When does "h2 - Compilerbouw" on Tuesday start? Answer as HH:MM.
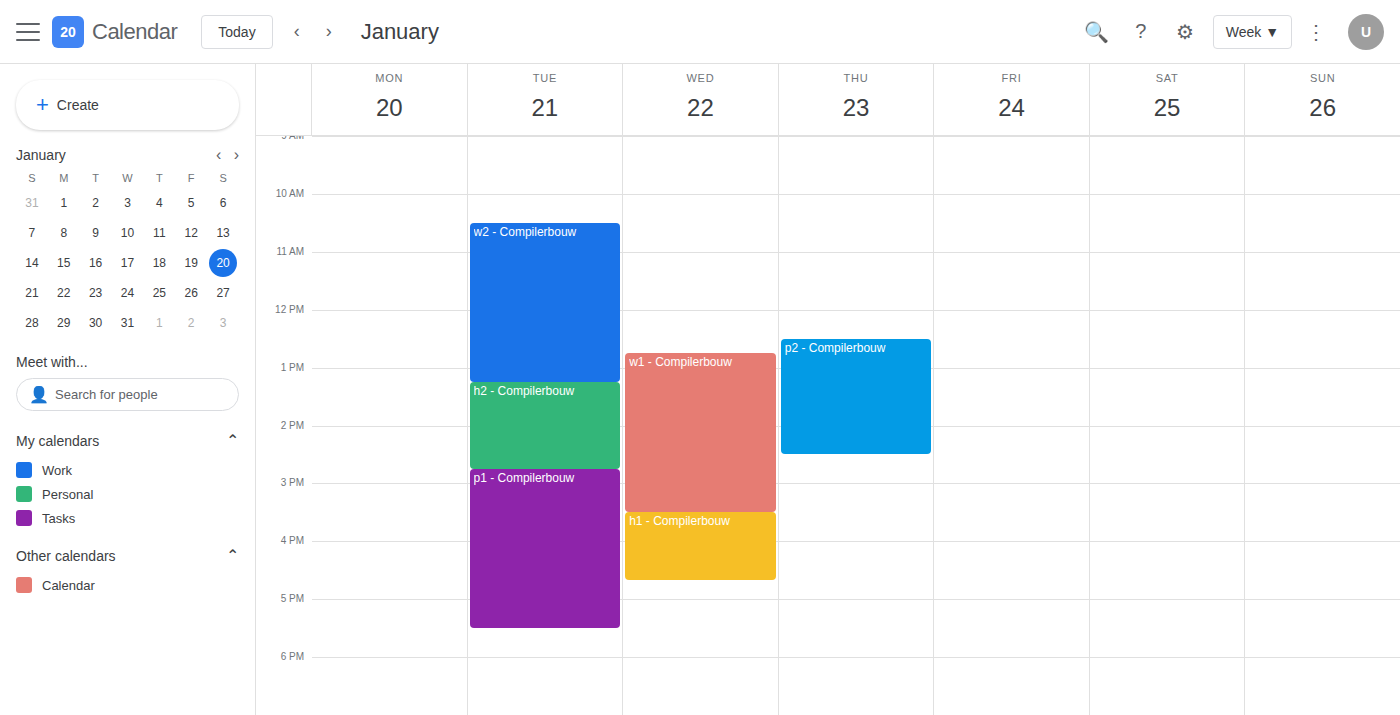
13:15